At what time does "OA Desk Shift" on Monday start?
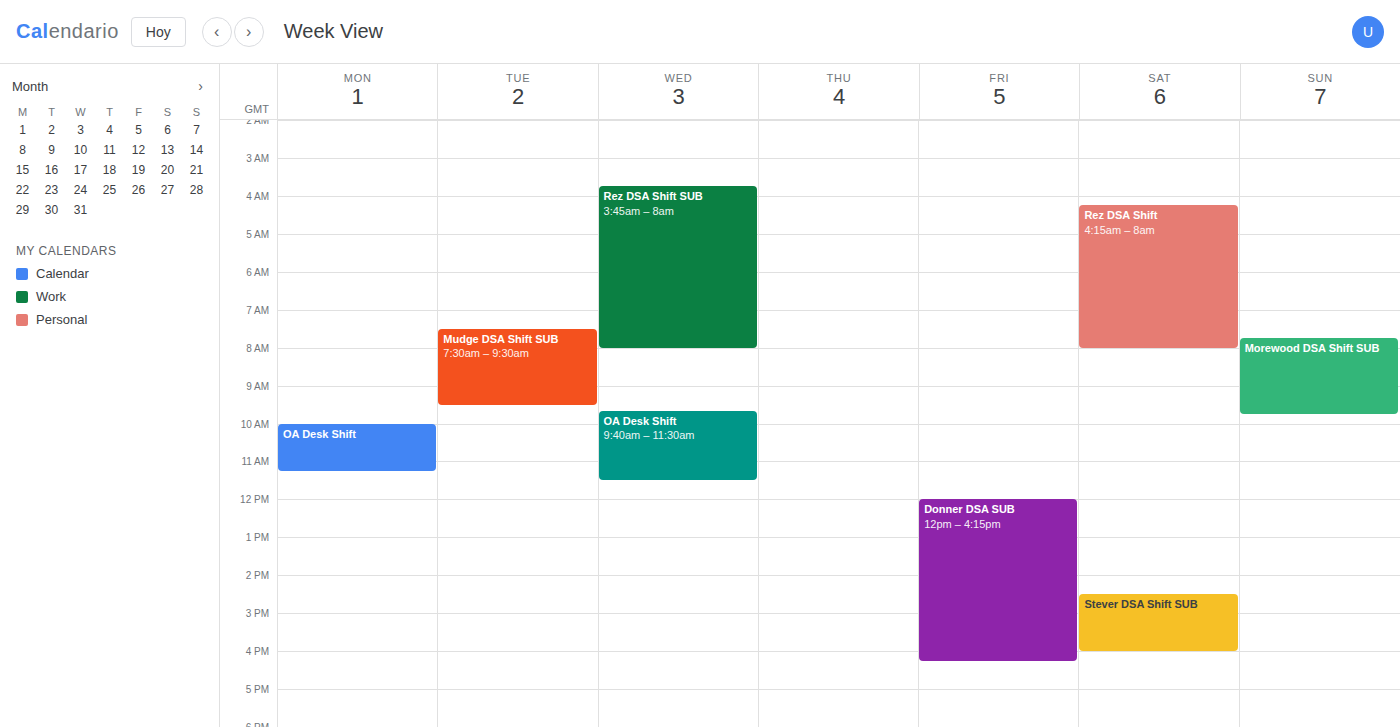
10:00 AM